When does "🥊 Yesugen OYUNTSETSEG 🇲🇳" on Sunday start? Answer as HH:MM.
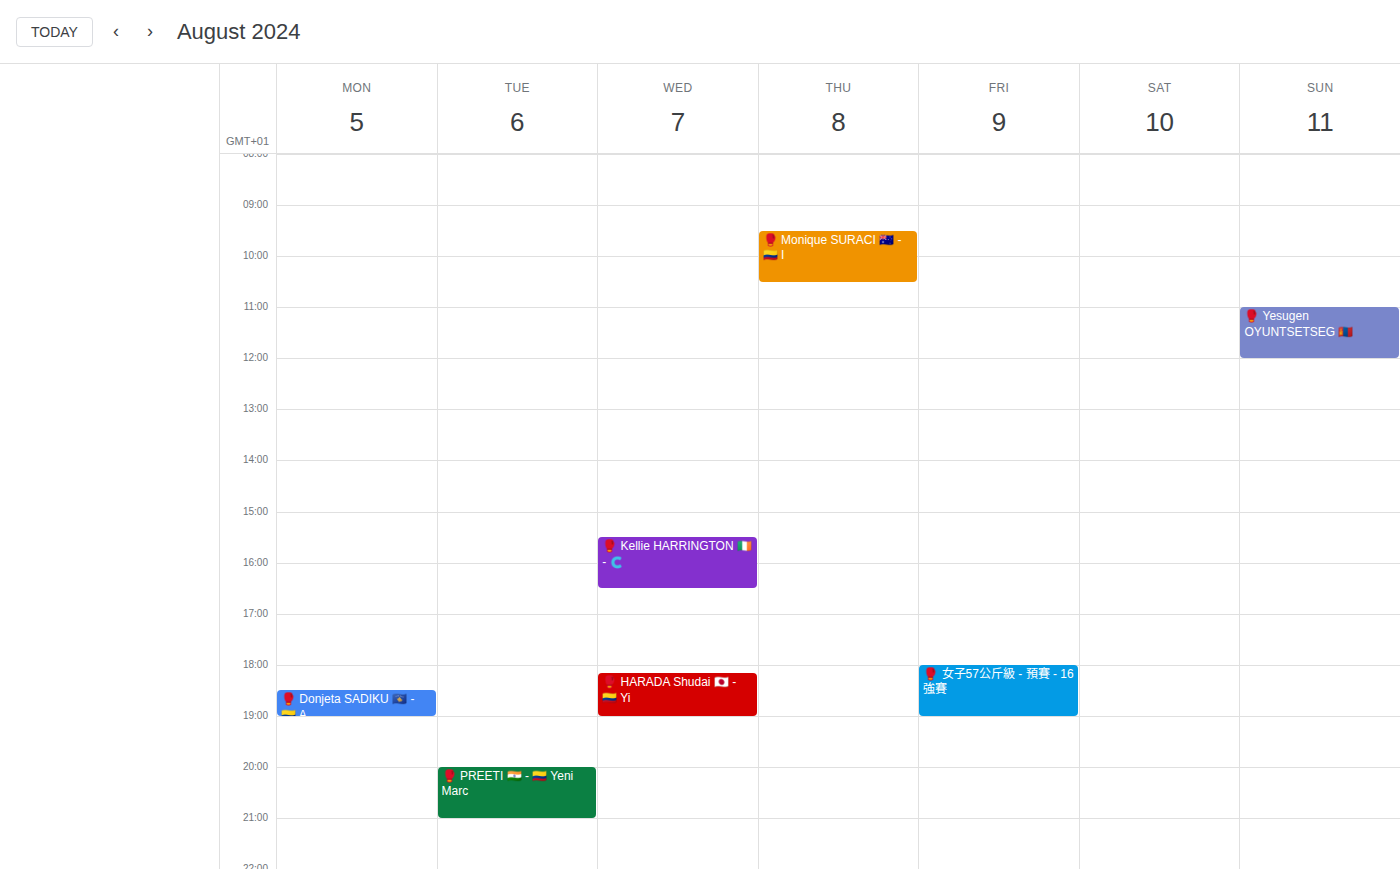
11:00